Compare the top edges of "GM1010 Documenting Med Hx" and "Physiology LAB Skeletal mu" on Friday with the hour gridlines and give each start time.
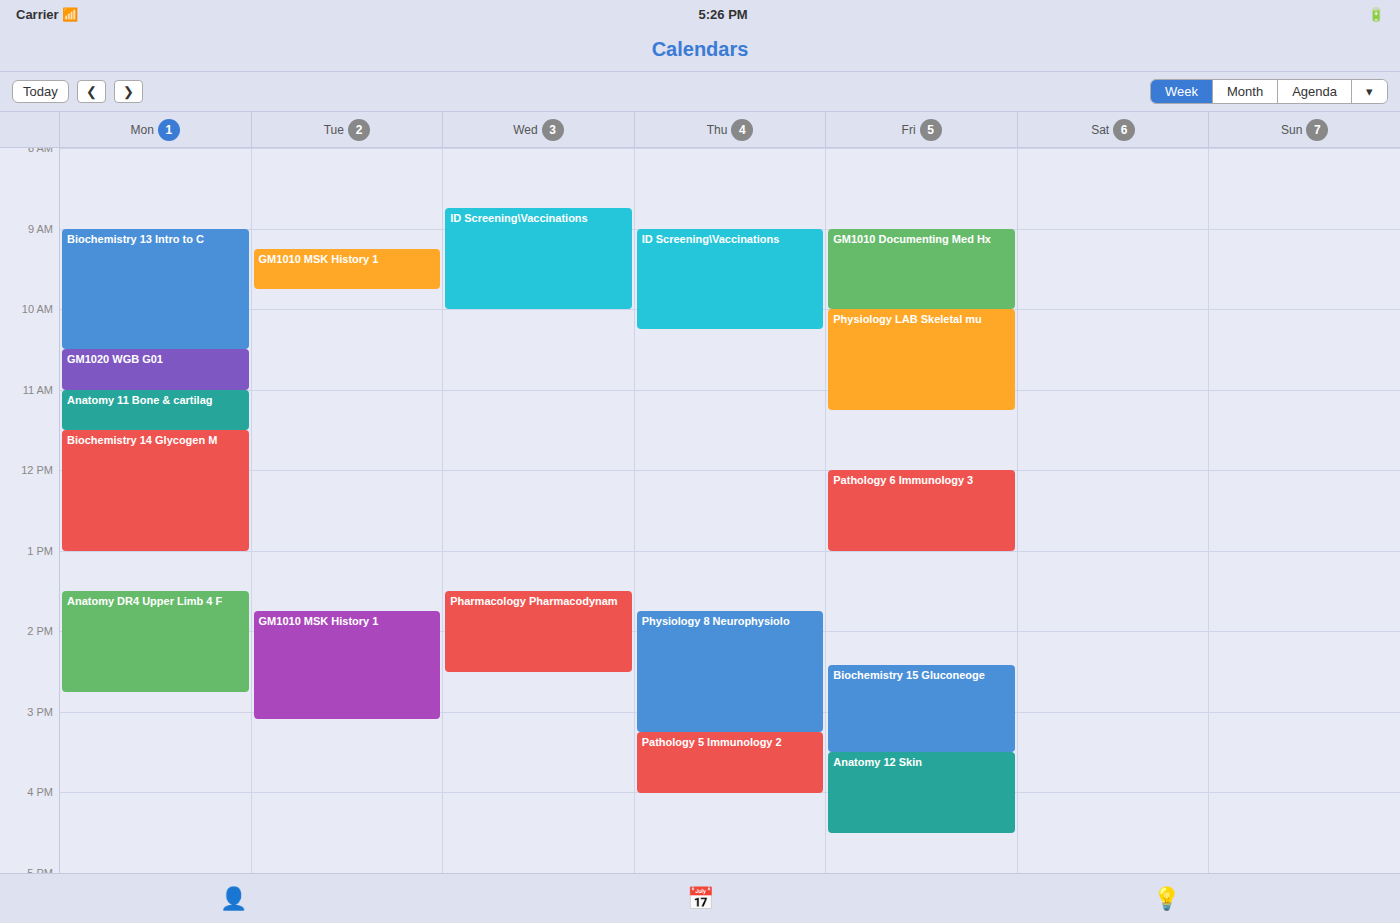
"GM1010 Documenting Med Hx": 9:00 AM, exactly on the 9 AM line. "Physiology LAB Skeletal mu": 10:00 AM, exactly on the 10 AM line.